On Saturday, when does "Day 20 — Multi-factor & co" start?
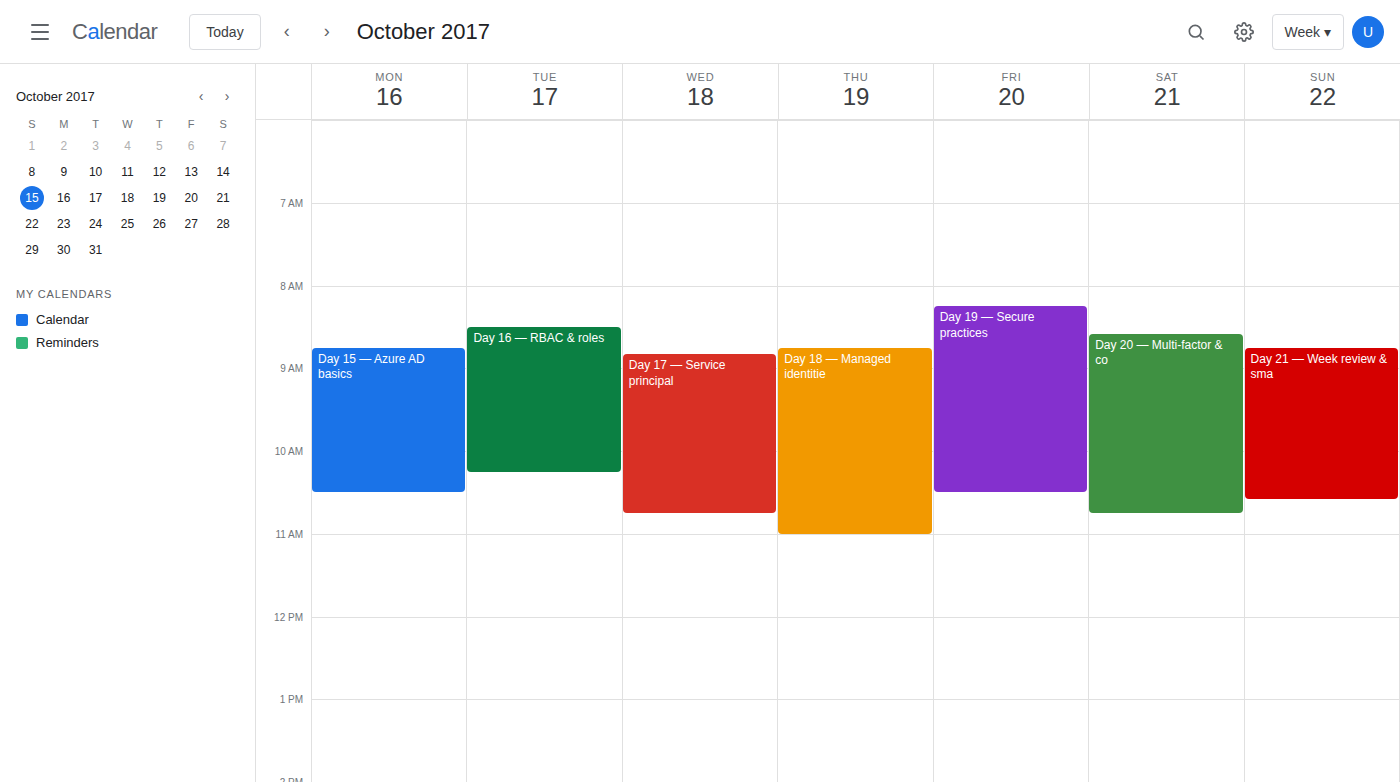
8:35 AM